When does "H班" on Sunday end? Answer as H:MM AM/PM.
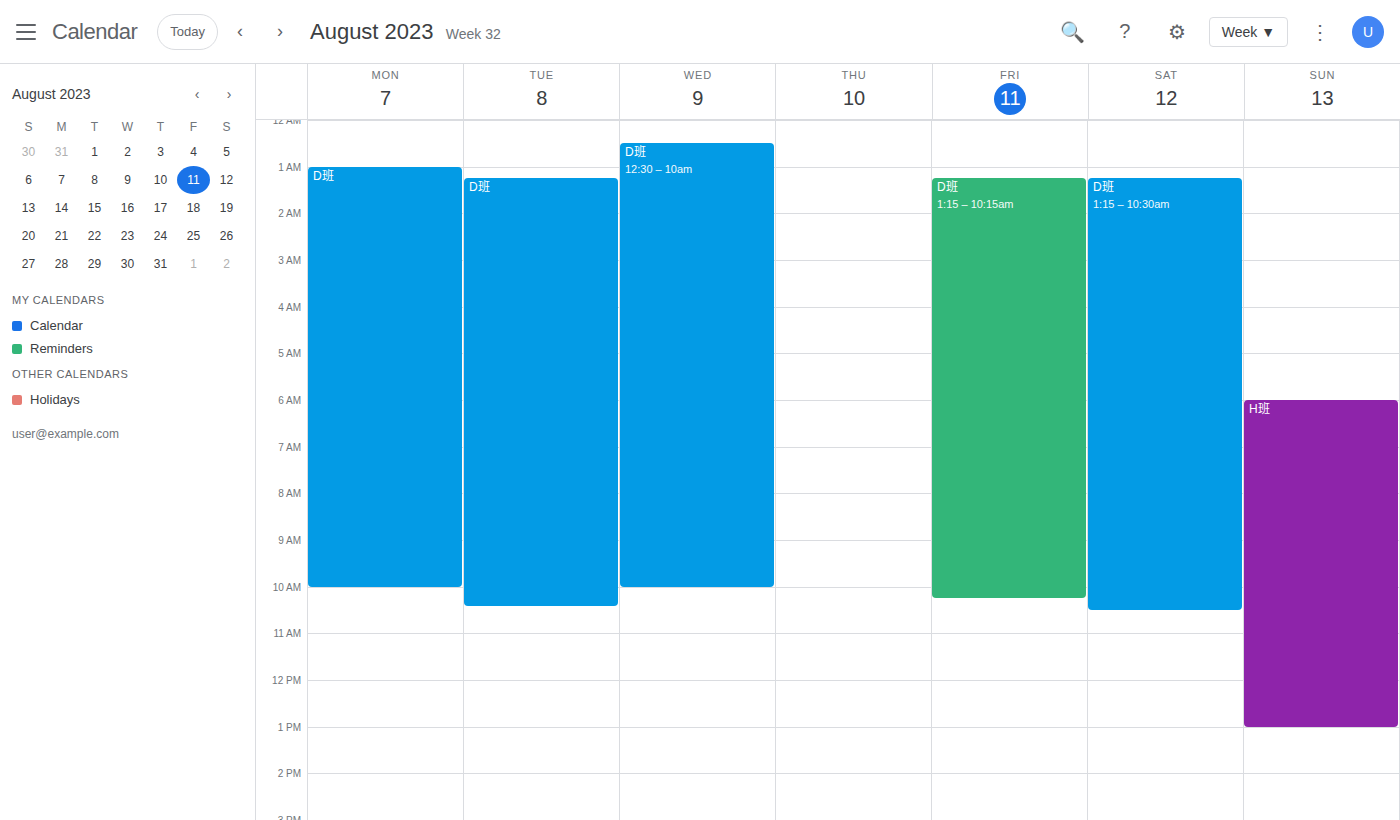
1:00 PM